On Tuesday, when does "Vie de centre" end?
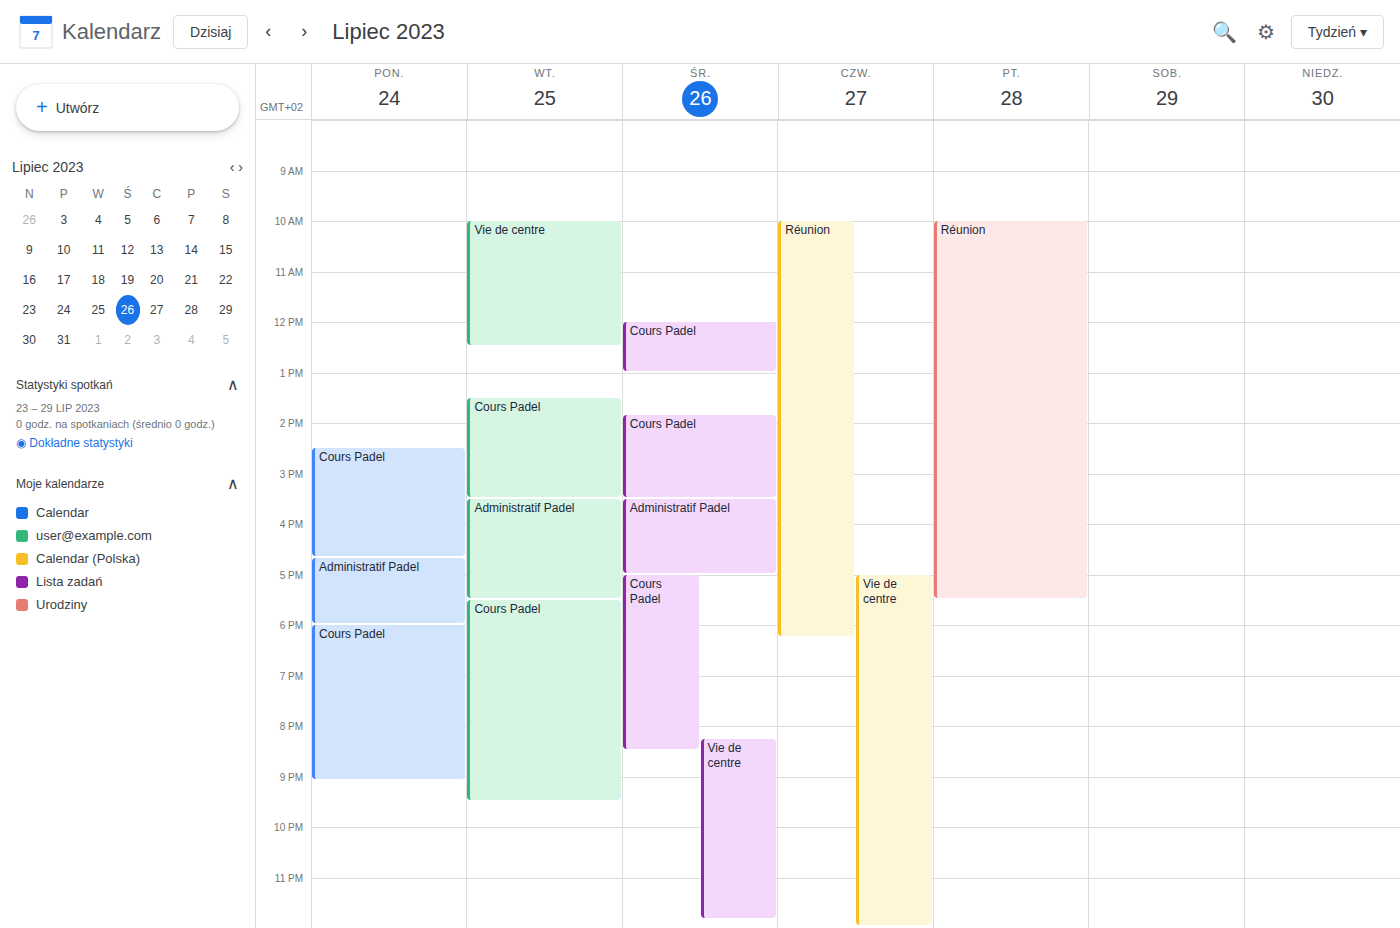
12:30 PM